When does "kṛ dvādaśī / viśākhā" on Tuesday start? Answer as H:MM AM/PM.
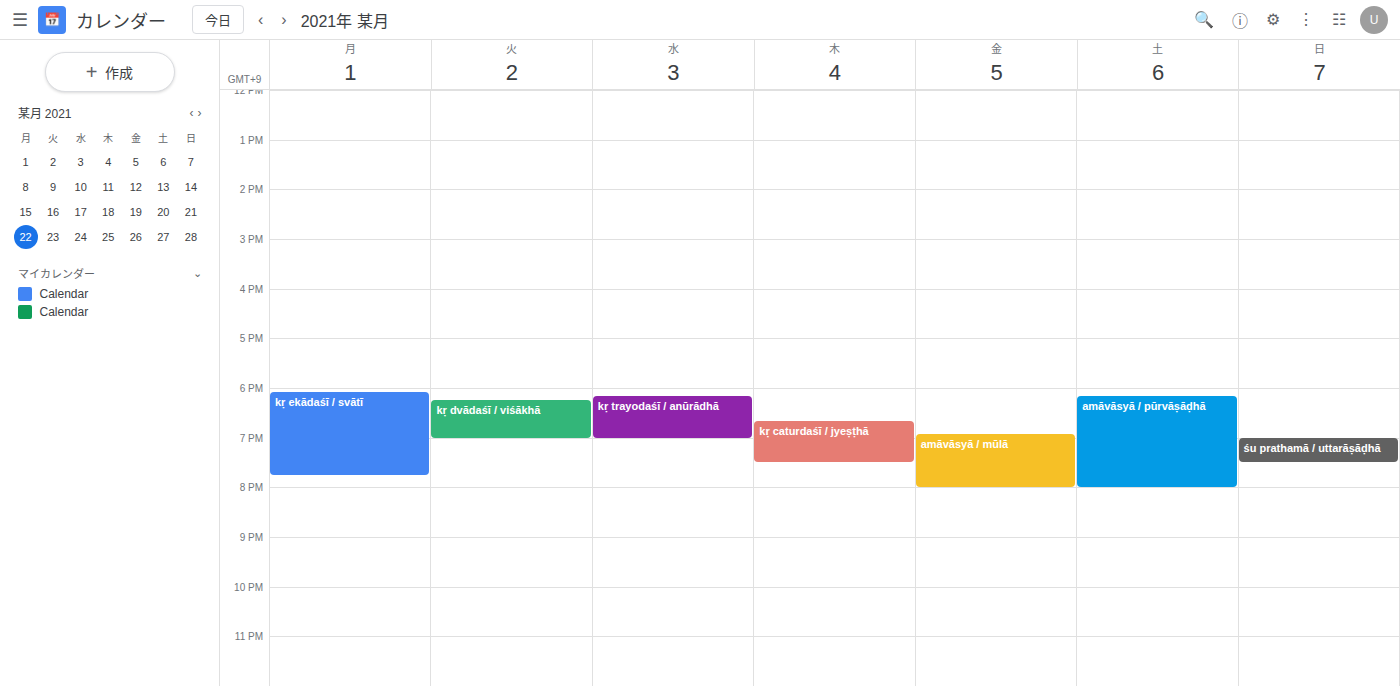
6:15 PM